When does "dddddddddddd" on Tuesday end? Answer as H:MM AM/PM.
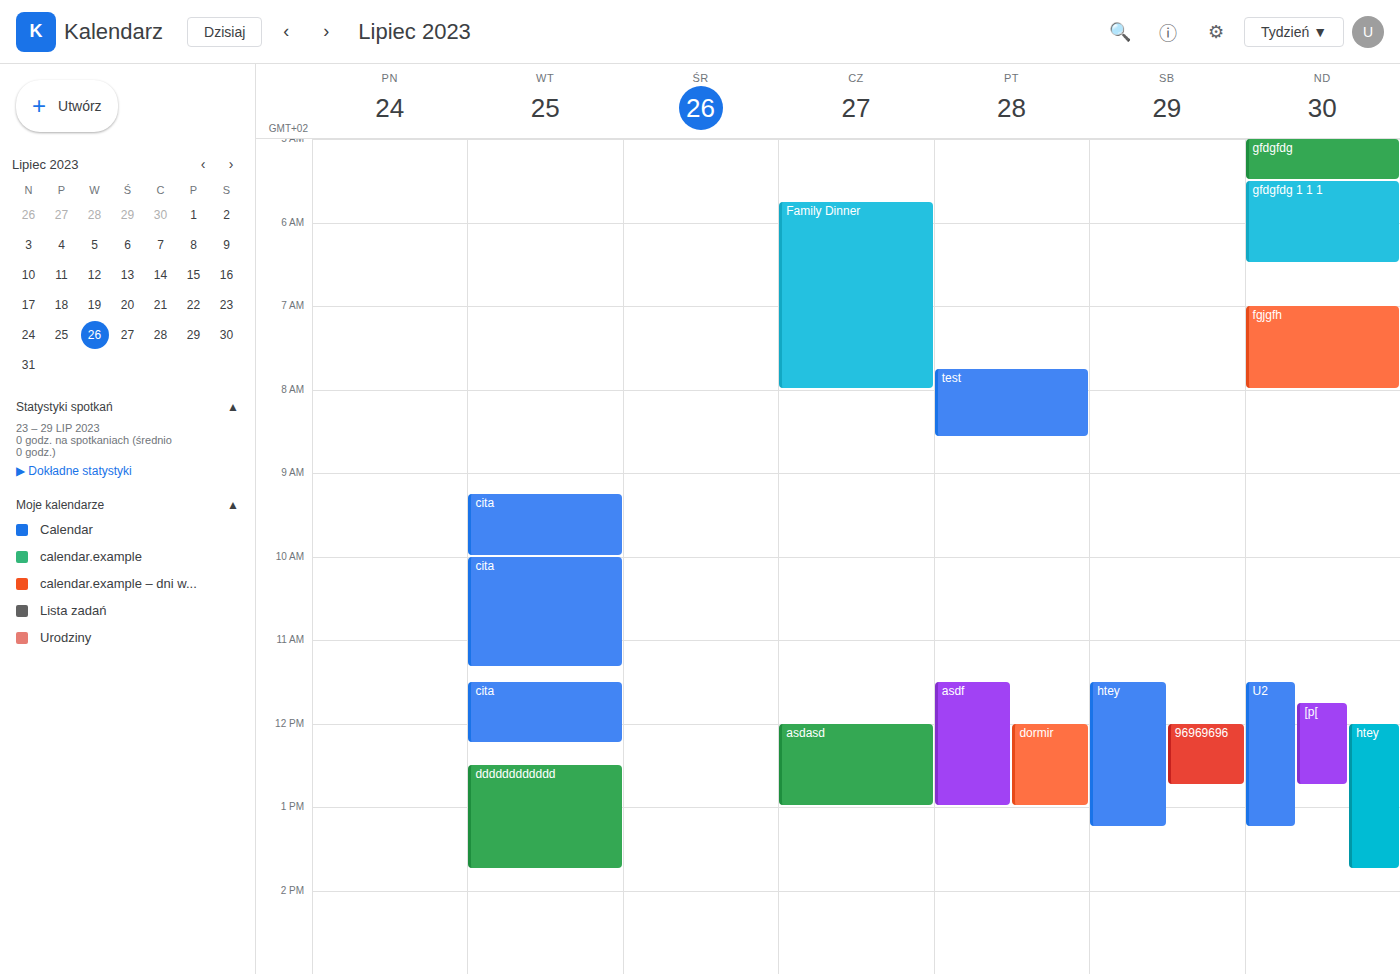
1:45 PM